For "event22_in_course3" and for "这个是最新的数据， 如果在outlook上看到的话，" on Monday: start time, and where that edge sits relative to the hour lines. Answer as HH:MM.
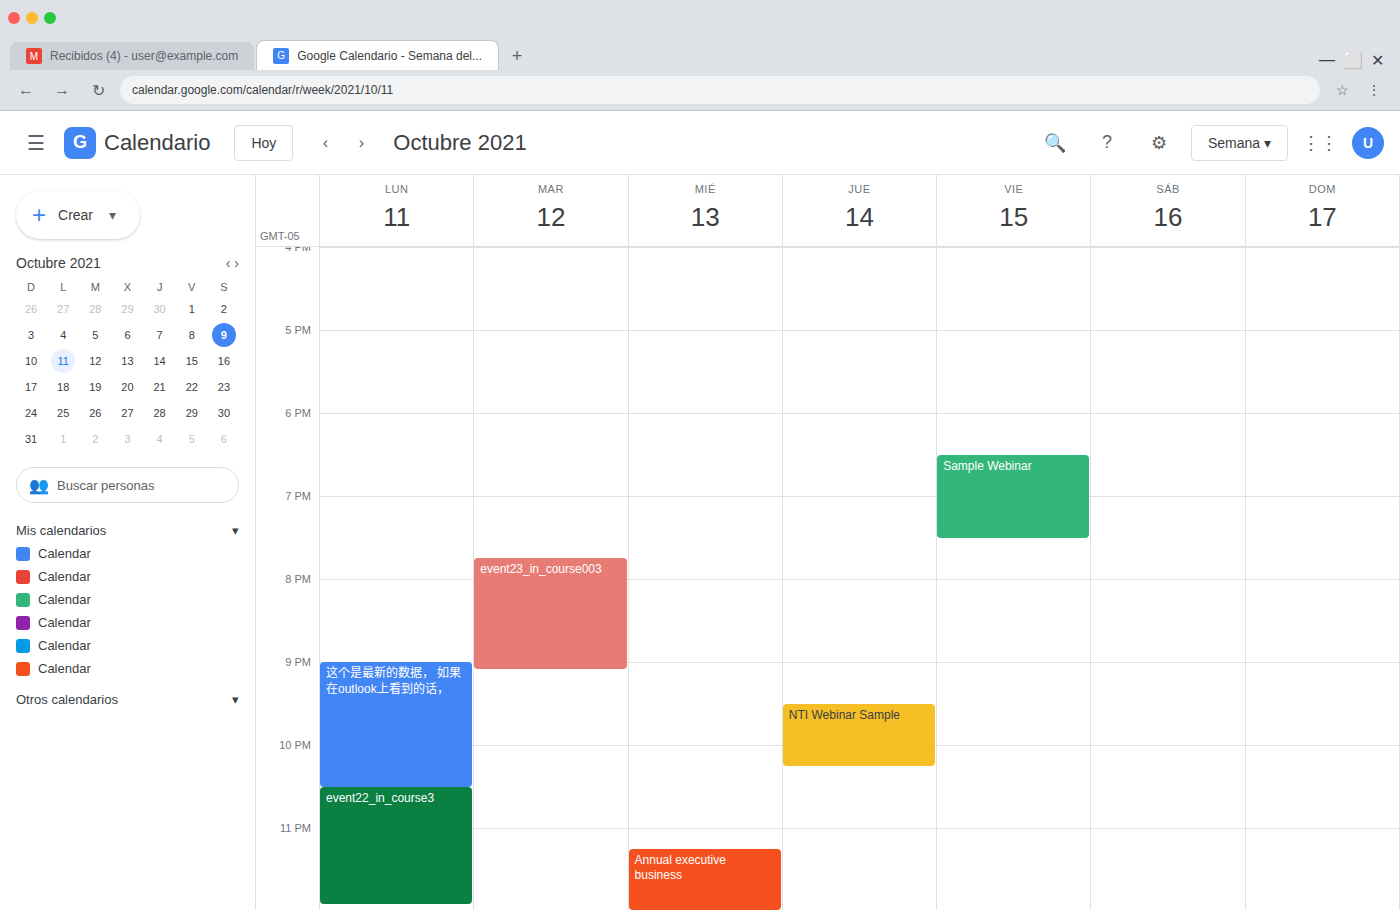
"event22_in_course3": 22:30, halfway between the 22:00 and 23:00 lines. "这个是最新的数据， 如果在outlook上看到的话，": 21:00, exactly on the 21:00 line.